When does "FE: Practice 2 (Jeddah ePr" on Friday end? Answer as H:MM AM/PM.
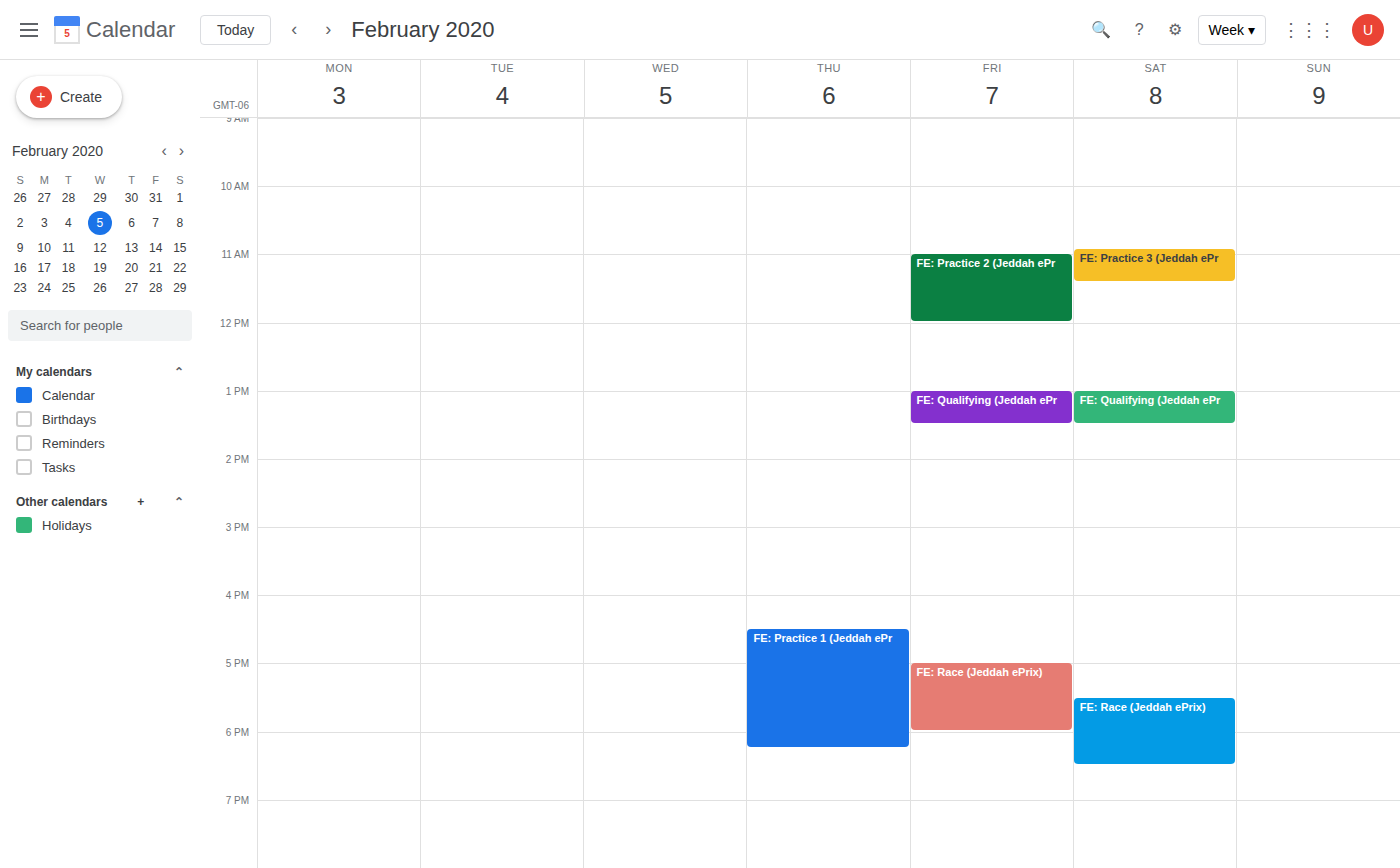
12:00 PM